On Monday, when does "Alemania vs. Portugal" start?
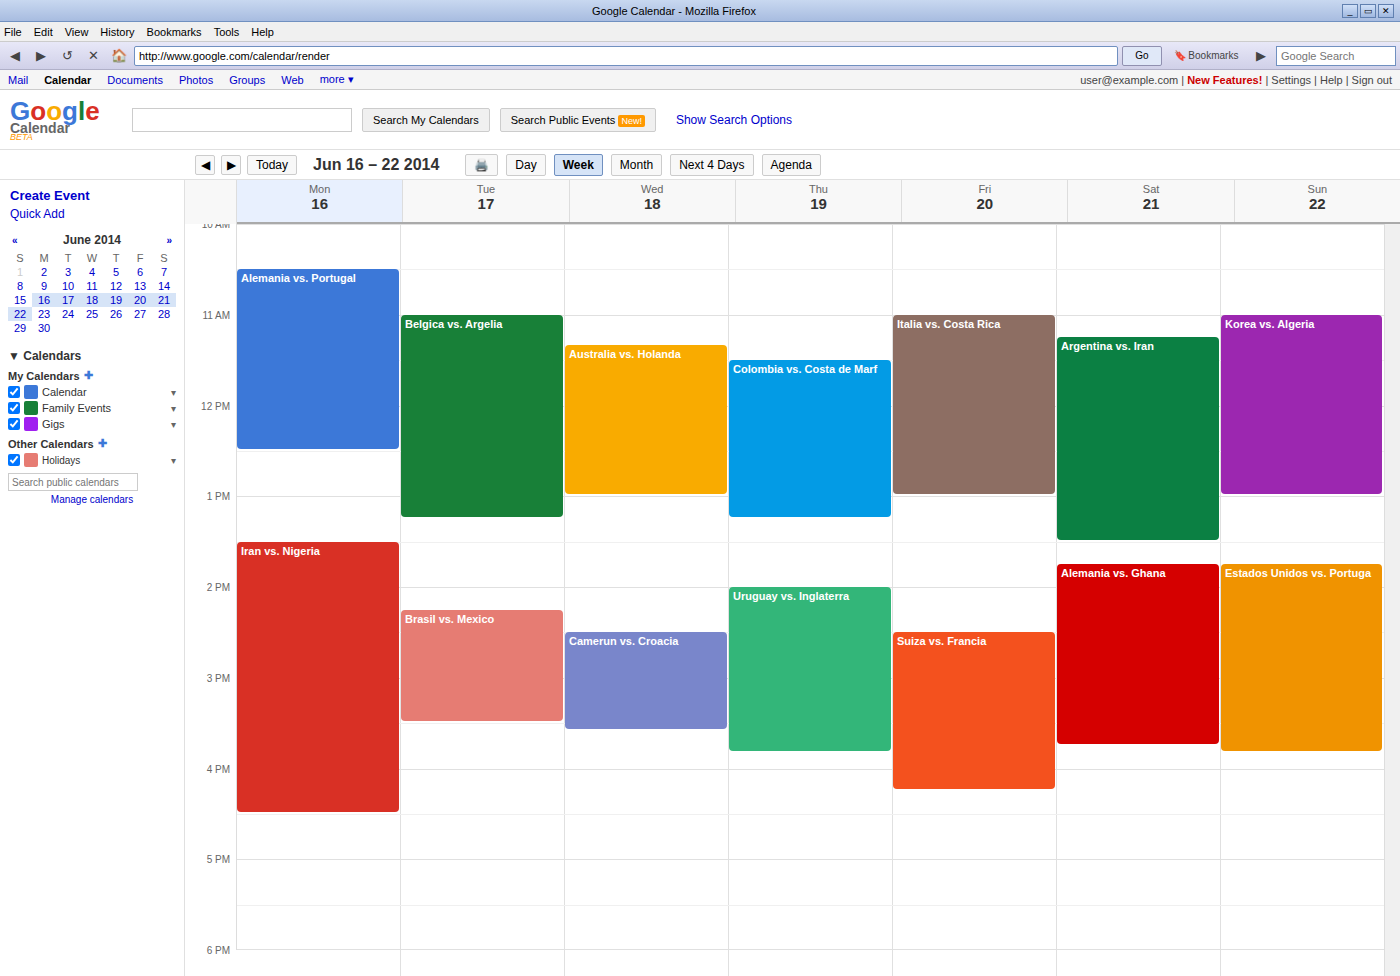
10:30 AM